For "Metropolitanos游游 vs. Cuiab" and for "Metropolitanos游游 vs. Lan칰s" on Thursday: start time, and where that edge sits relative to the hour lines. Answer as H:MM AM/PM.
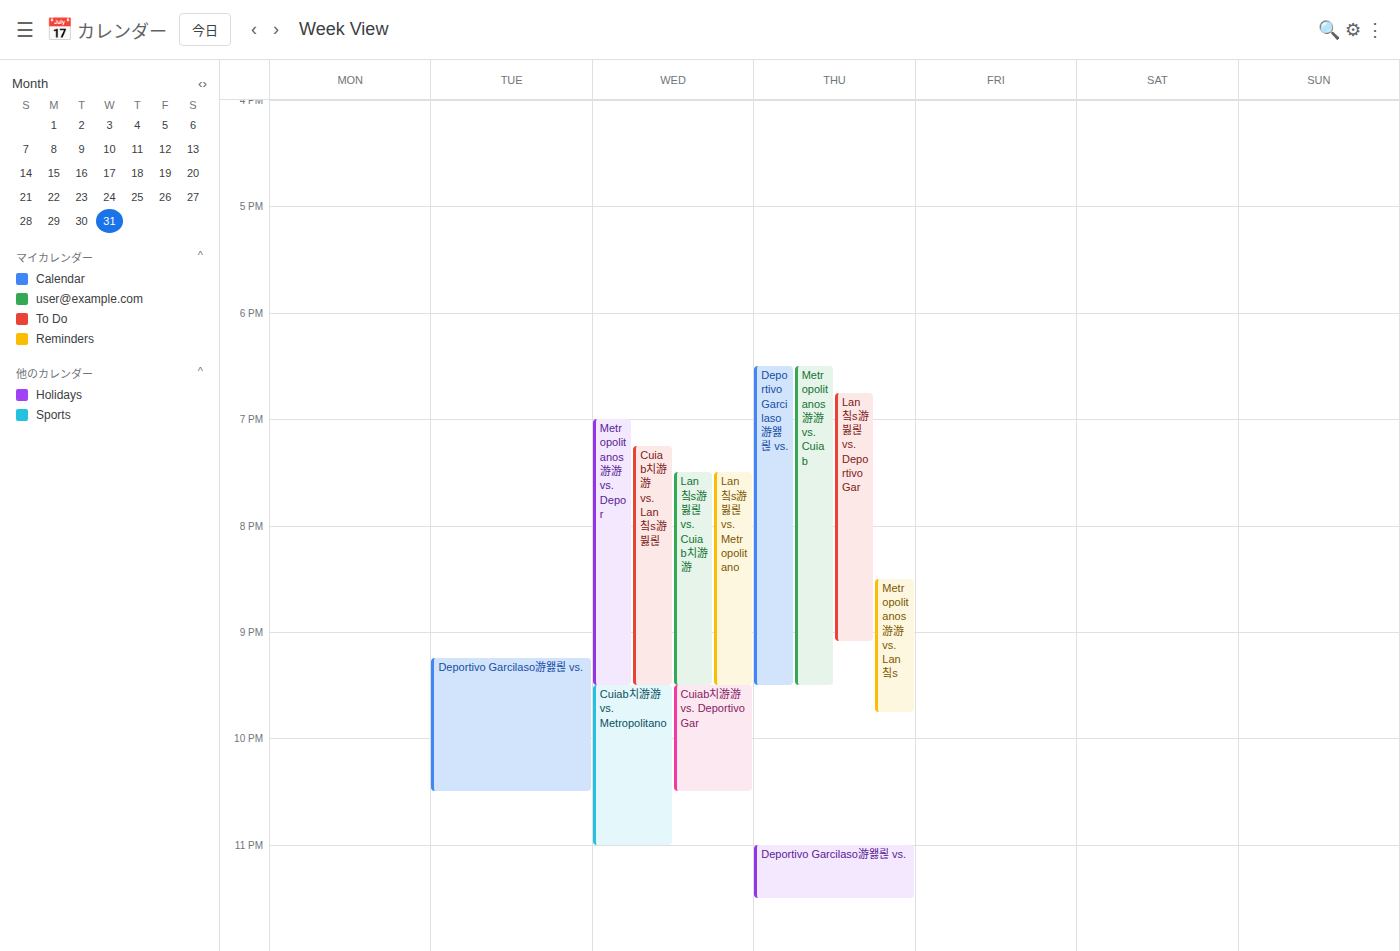
"Metropolitanos游游 vs. Cuiab": 6:30 PM, halfway between the 6 PM and 7 PM lines. "Metropolitanos游游 vs. Lan칰s": 8:30 PM, halfway between the 8 PM and 9 PM lines.